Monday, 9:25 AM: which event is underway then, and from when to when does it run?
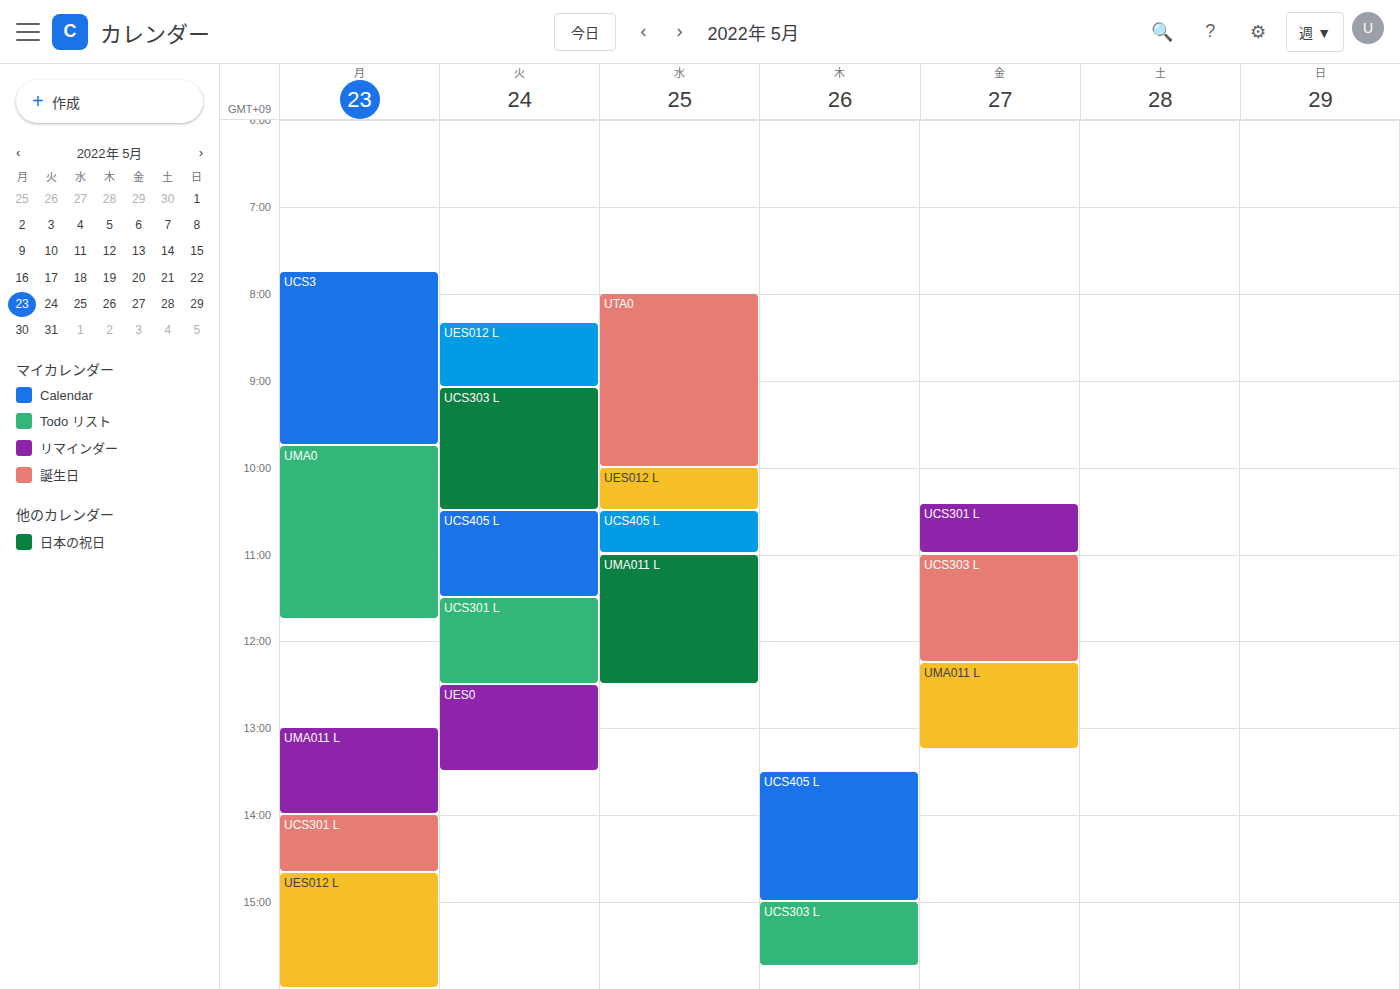
"UCS3", 7:45 AM to 9:45 AM